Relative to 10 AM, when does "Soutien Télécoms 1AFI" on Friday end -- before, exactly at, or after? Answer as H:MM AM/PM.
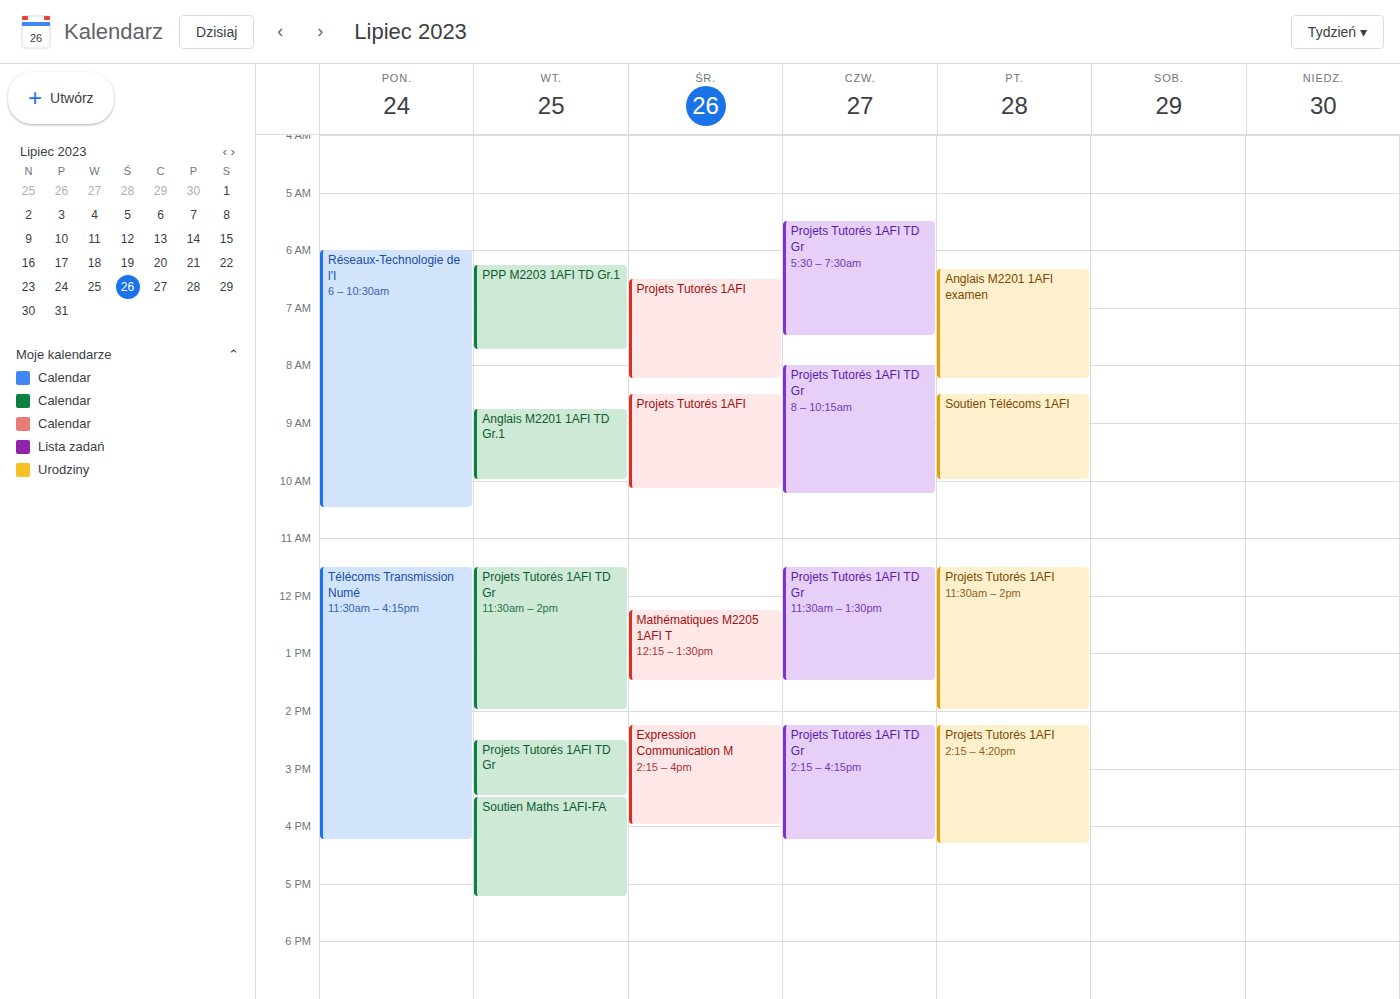
10:00 AM -- exactly at 10 AM, on the 10 AM line.